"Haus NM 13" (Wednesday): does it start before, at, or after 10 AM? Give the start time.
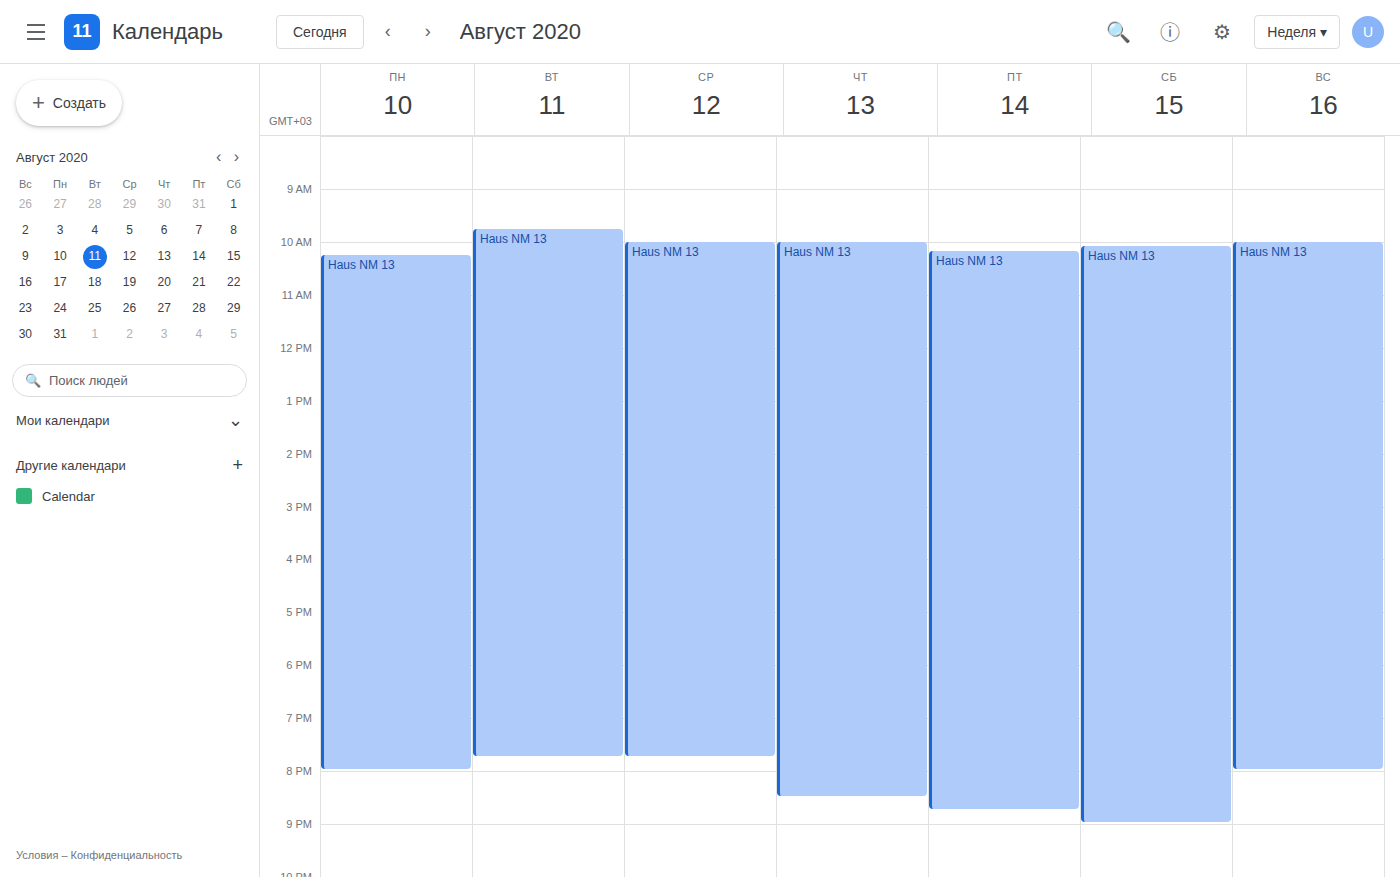
10:00 AM -- exactly at 10 AM, on the 10 AM line.